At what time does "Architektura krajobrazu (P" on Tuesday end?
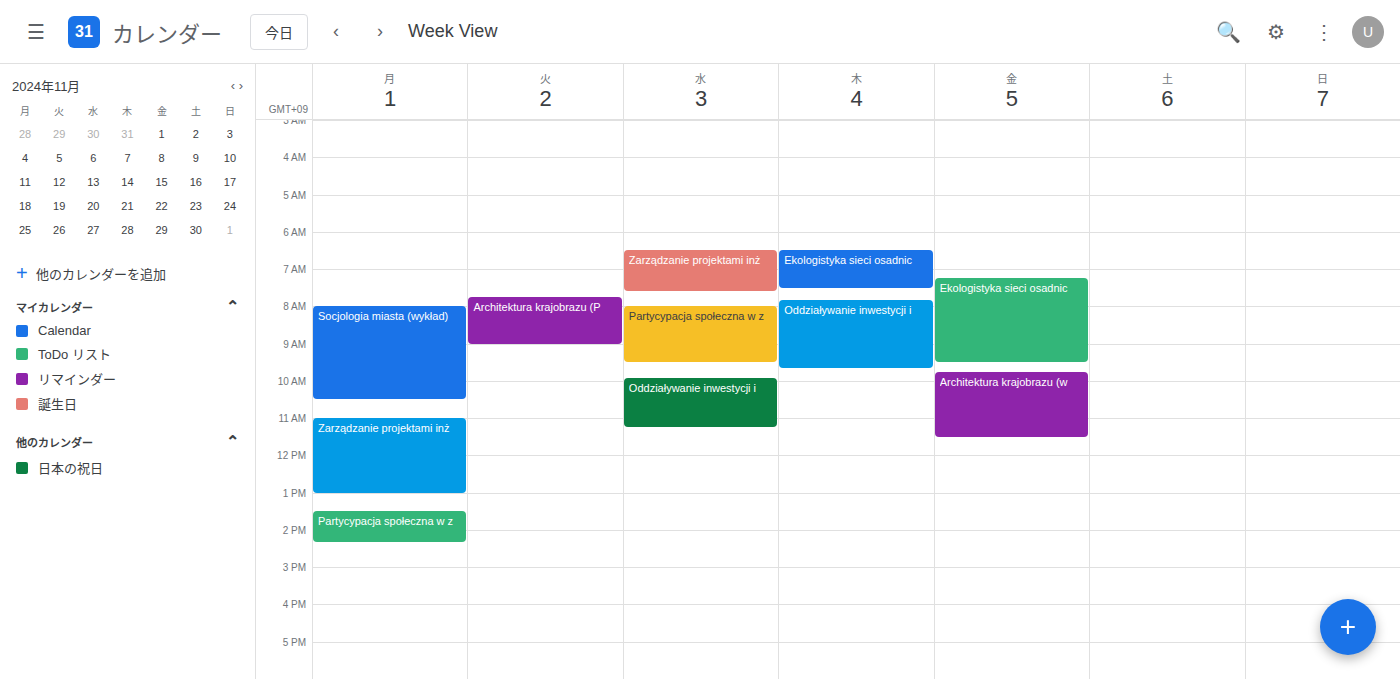
9:00 AM